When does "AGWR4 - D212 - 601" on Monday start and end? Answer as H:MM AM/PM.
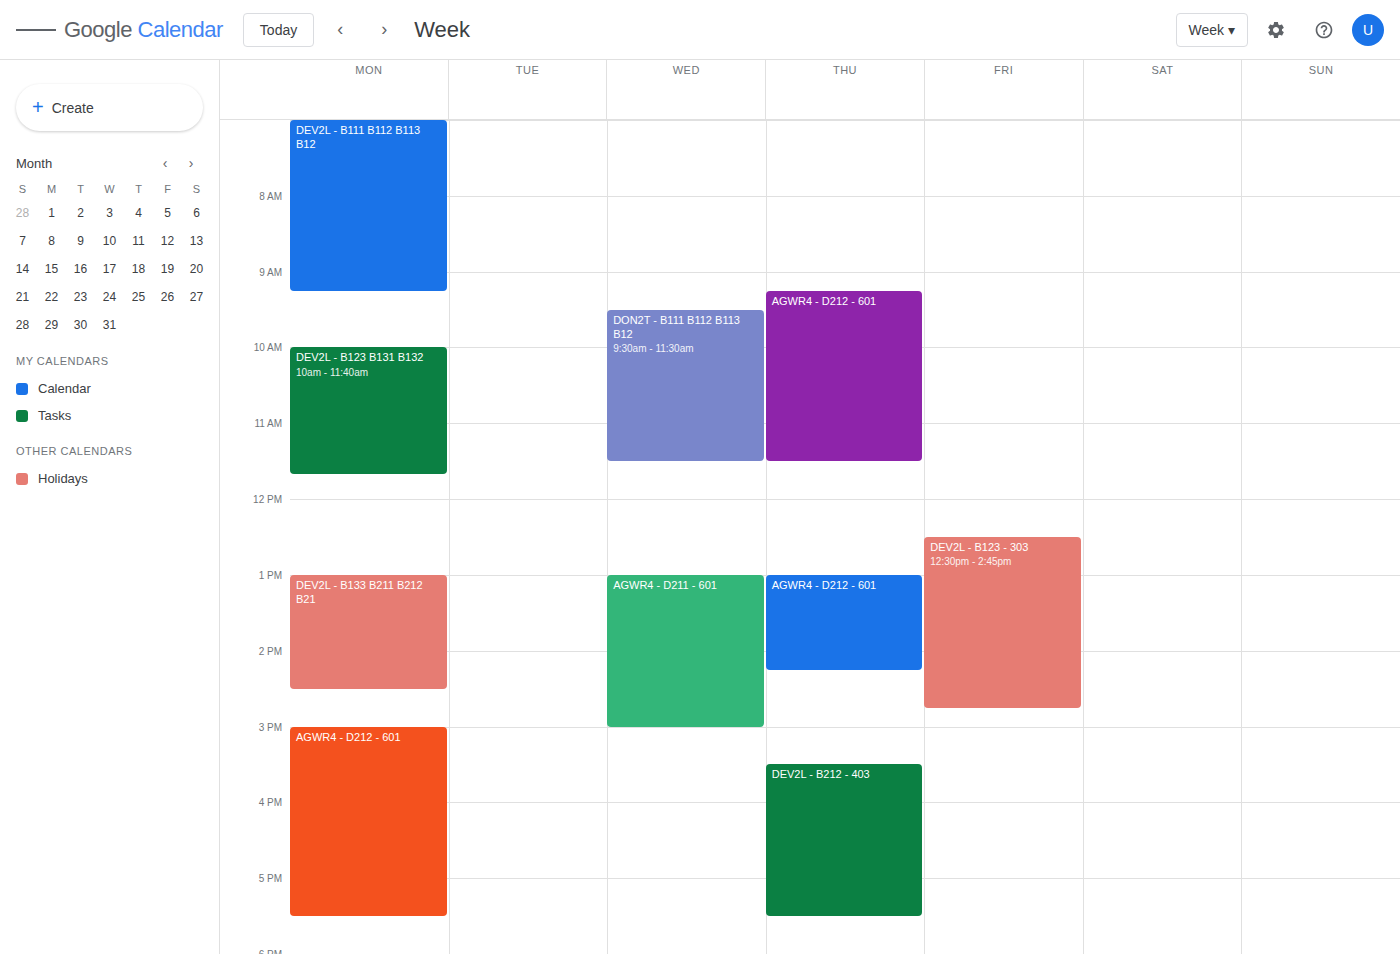
3:00 PM to 5:30 PM